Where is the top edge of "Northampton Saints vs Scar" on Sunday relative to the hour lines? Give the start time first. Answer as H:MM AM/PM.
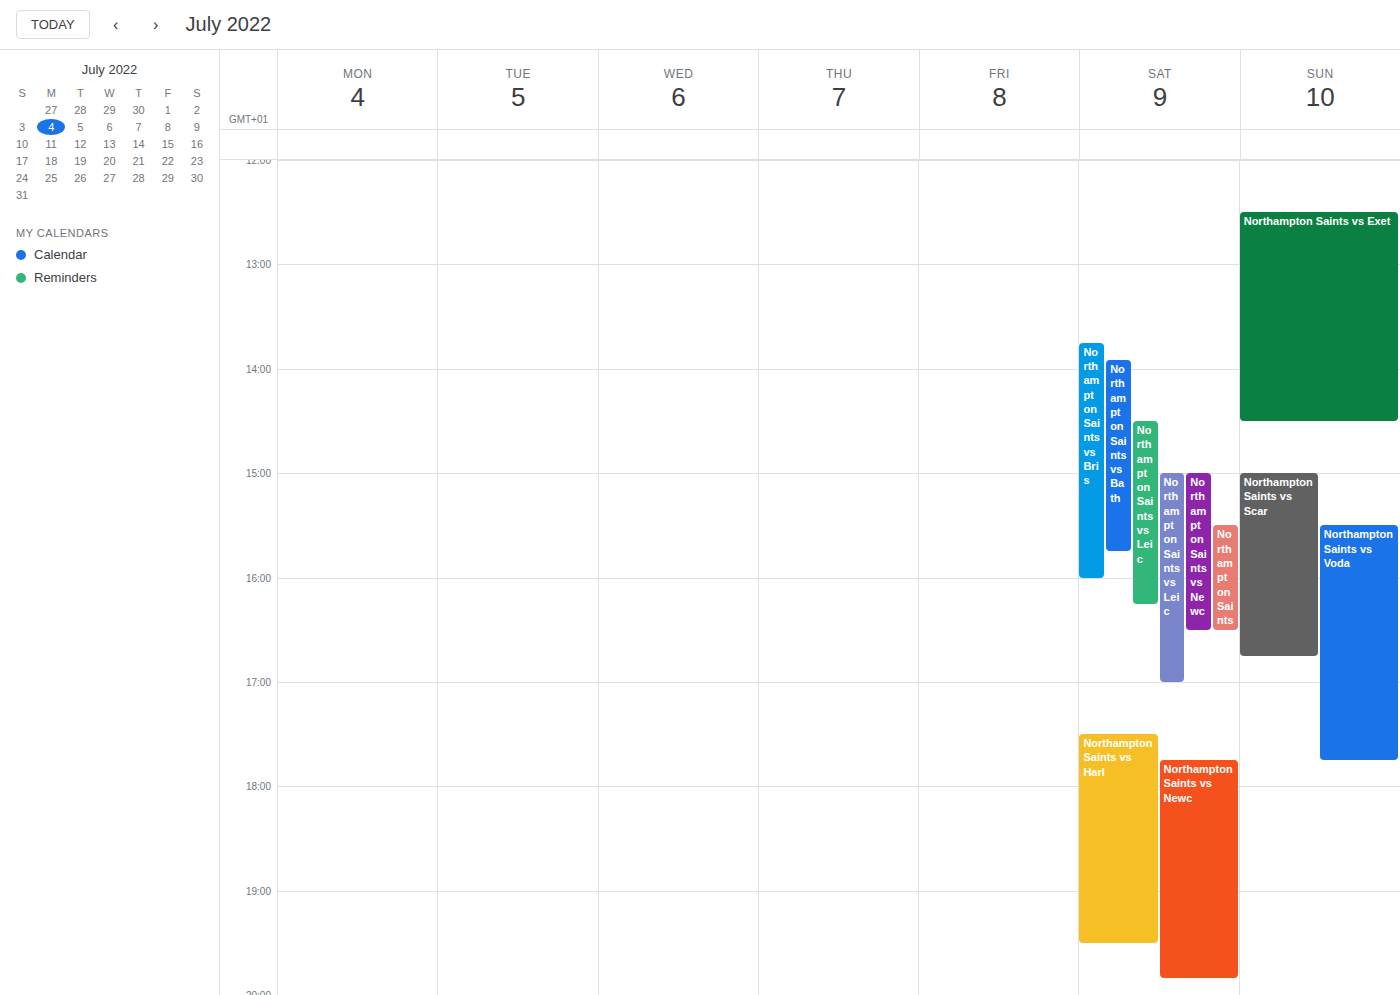
3:00 PM -- exactly on the 3 PM line.